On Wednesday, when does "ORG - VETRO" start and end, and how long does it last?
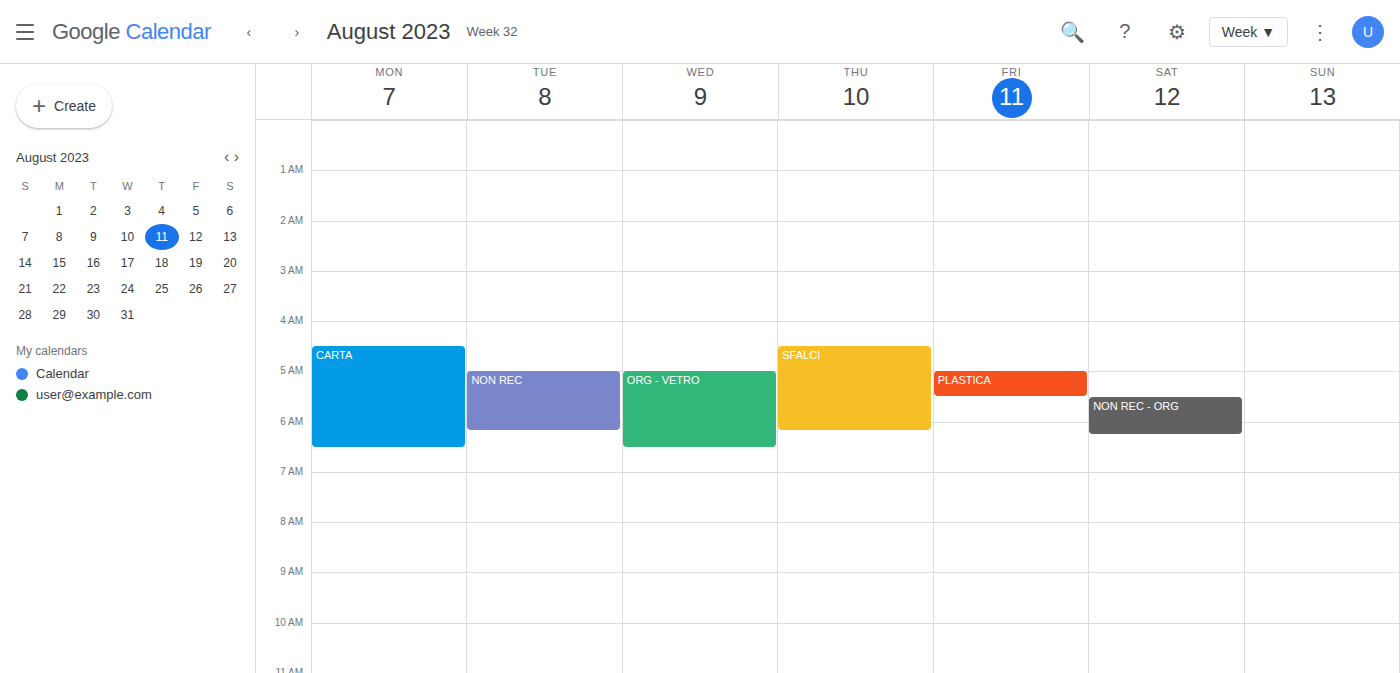
5:00 AM to 6:30 AM, 1 hour 30 minutes